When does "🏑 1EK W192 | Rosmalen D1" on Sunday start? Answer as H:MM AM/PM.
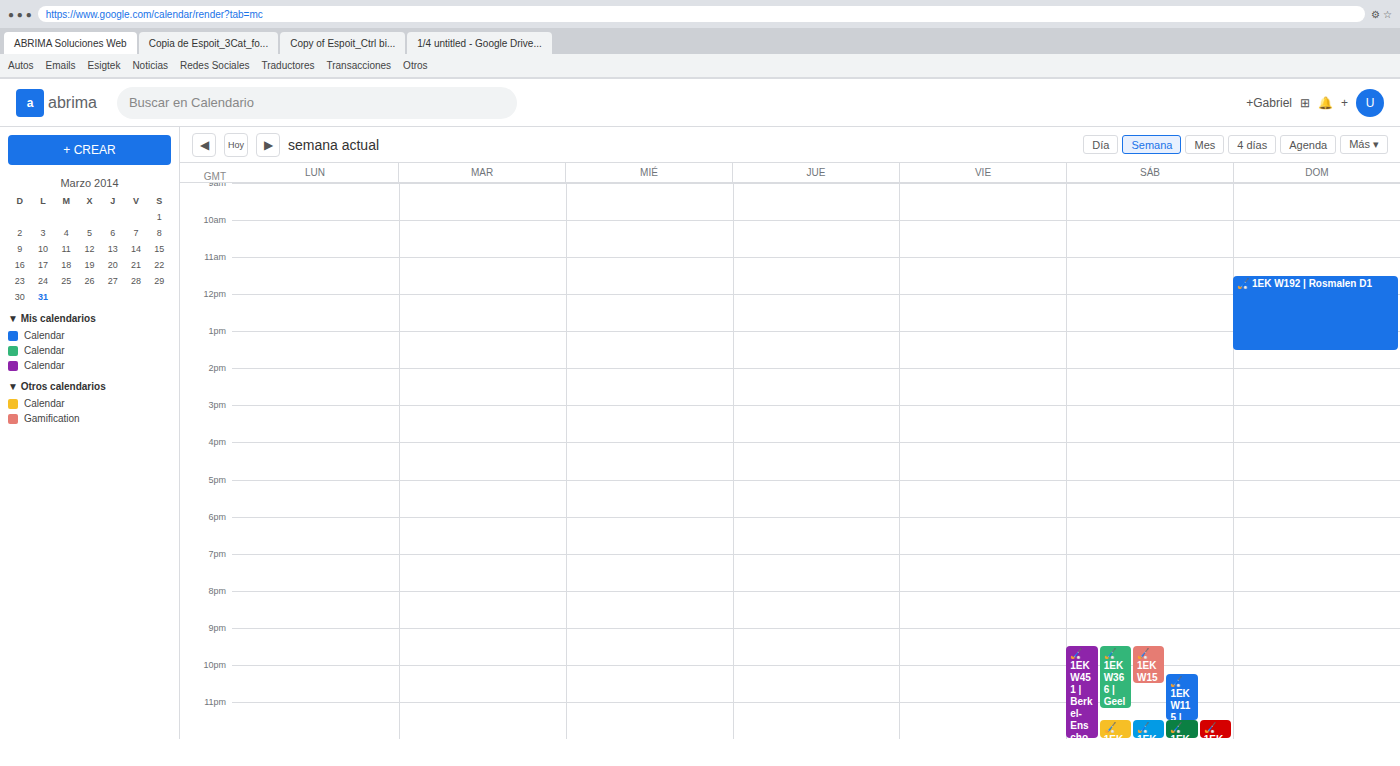
11:30 AM